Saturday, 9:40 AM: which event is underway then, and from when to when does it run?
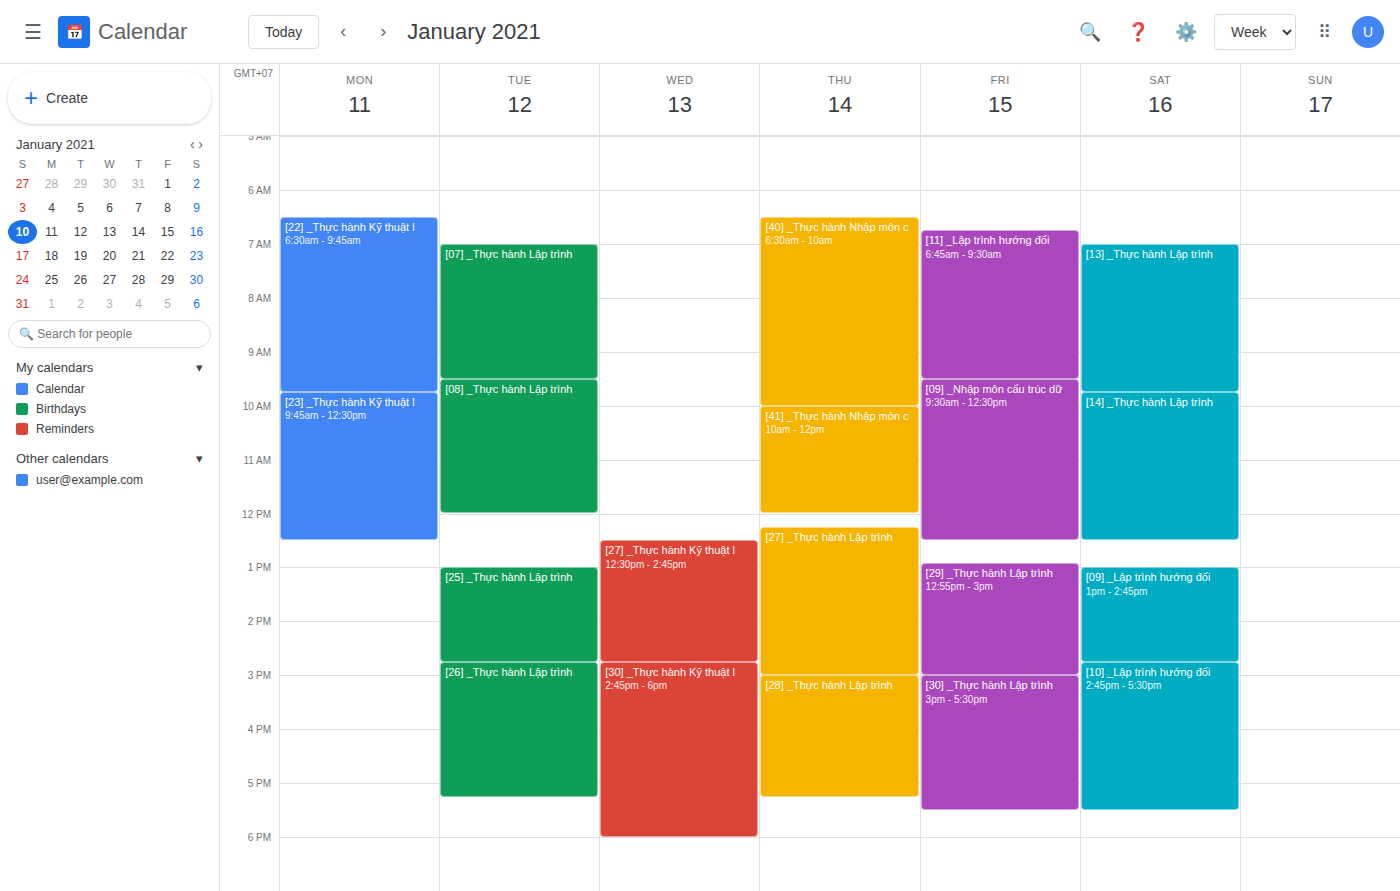
"[13] _Thực hành Lập trình", 7:00 AM to 9:45 AM